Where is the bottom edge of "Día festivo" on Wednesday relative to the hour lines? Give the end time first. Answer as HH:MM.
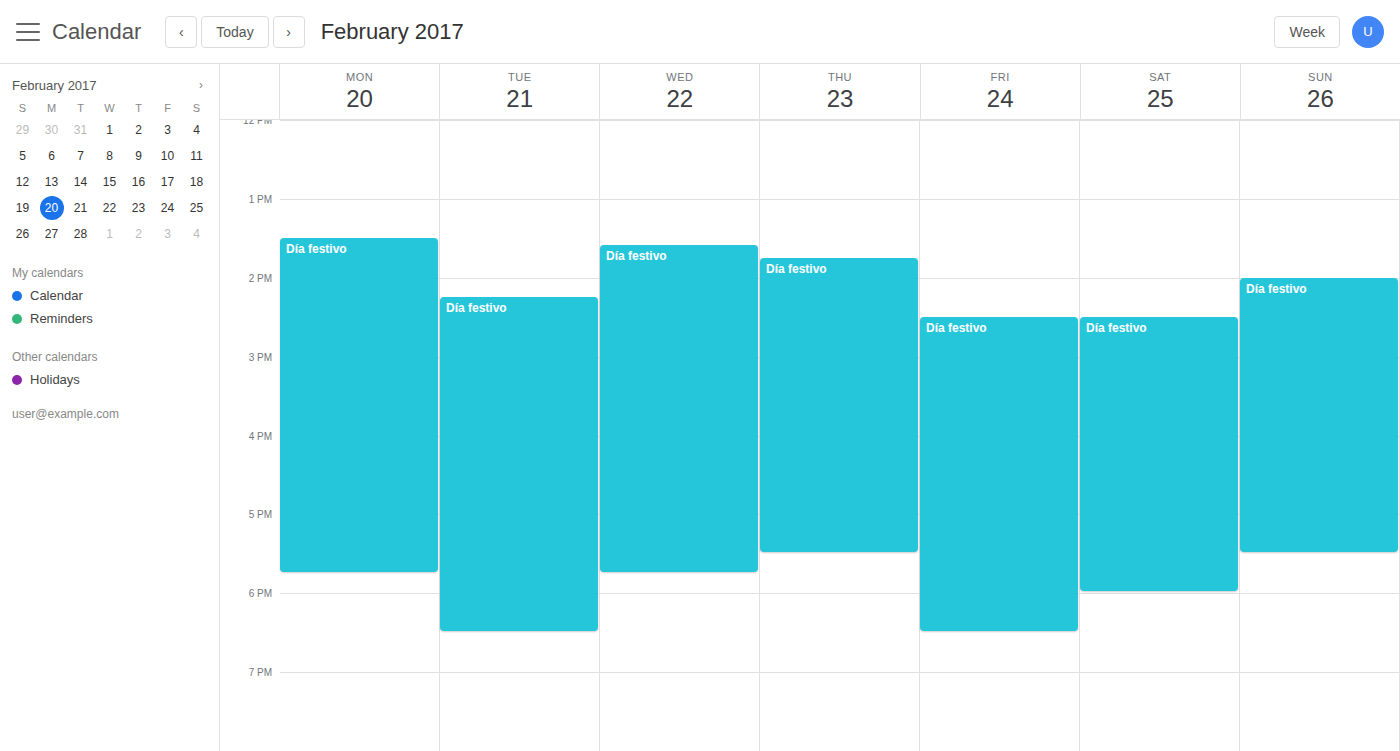
17:45 -- neither: three quarters of the way from the 17:00 line to the 18:00 line.